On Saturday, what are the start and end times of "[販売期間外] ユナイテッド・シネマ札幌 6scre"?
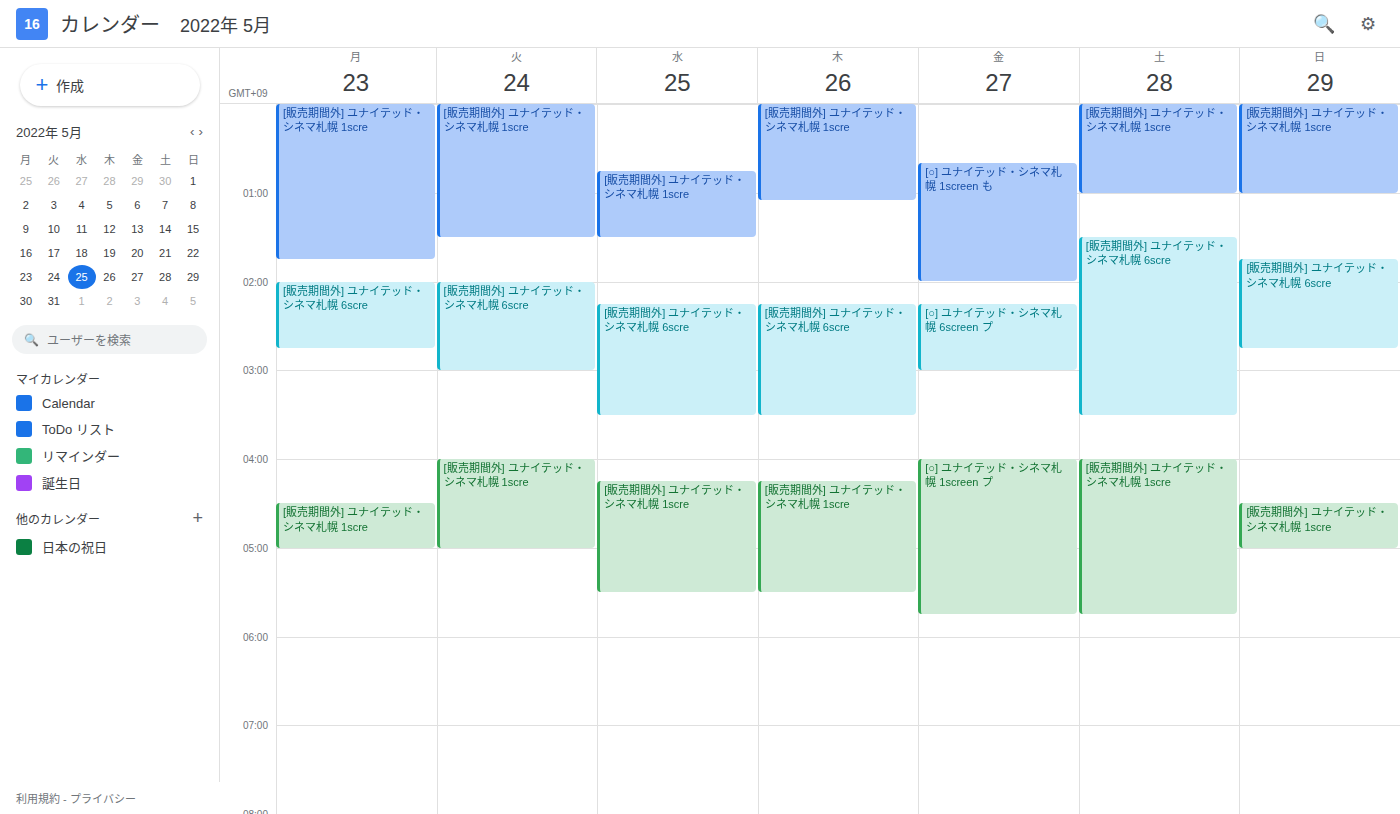
1:30 AM to 3:30 AM